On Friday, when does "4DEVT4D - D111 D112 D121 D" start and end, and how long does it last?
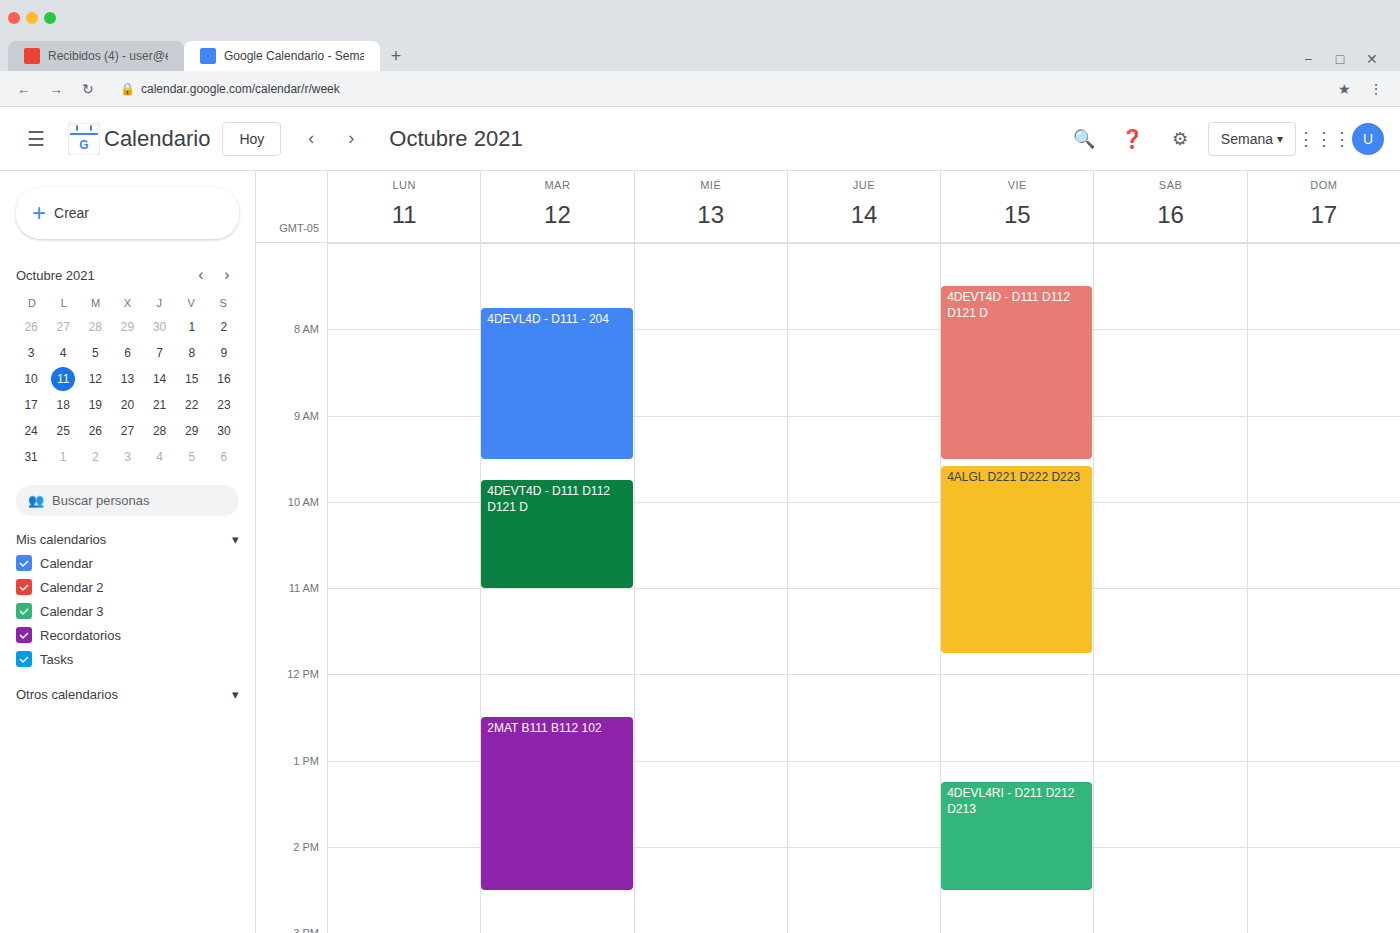
7:30 AM to 9:30 AM, 2 hours